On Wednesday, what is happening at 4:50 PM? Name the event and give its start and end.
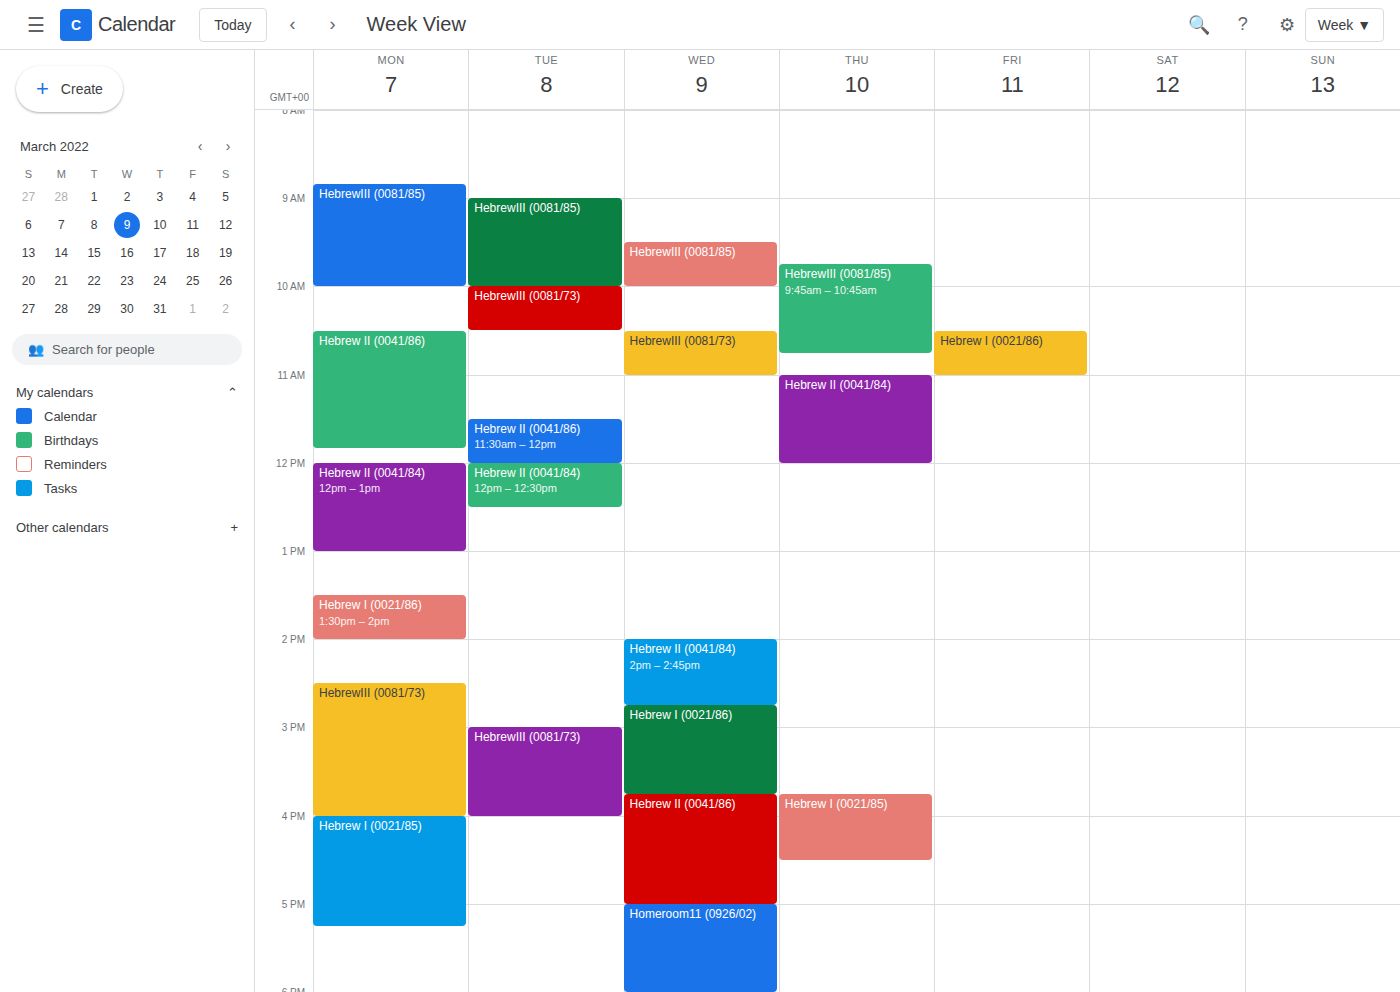
"Hebrew II (0041/86)", 3:45 PM to 5:00 PM